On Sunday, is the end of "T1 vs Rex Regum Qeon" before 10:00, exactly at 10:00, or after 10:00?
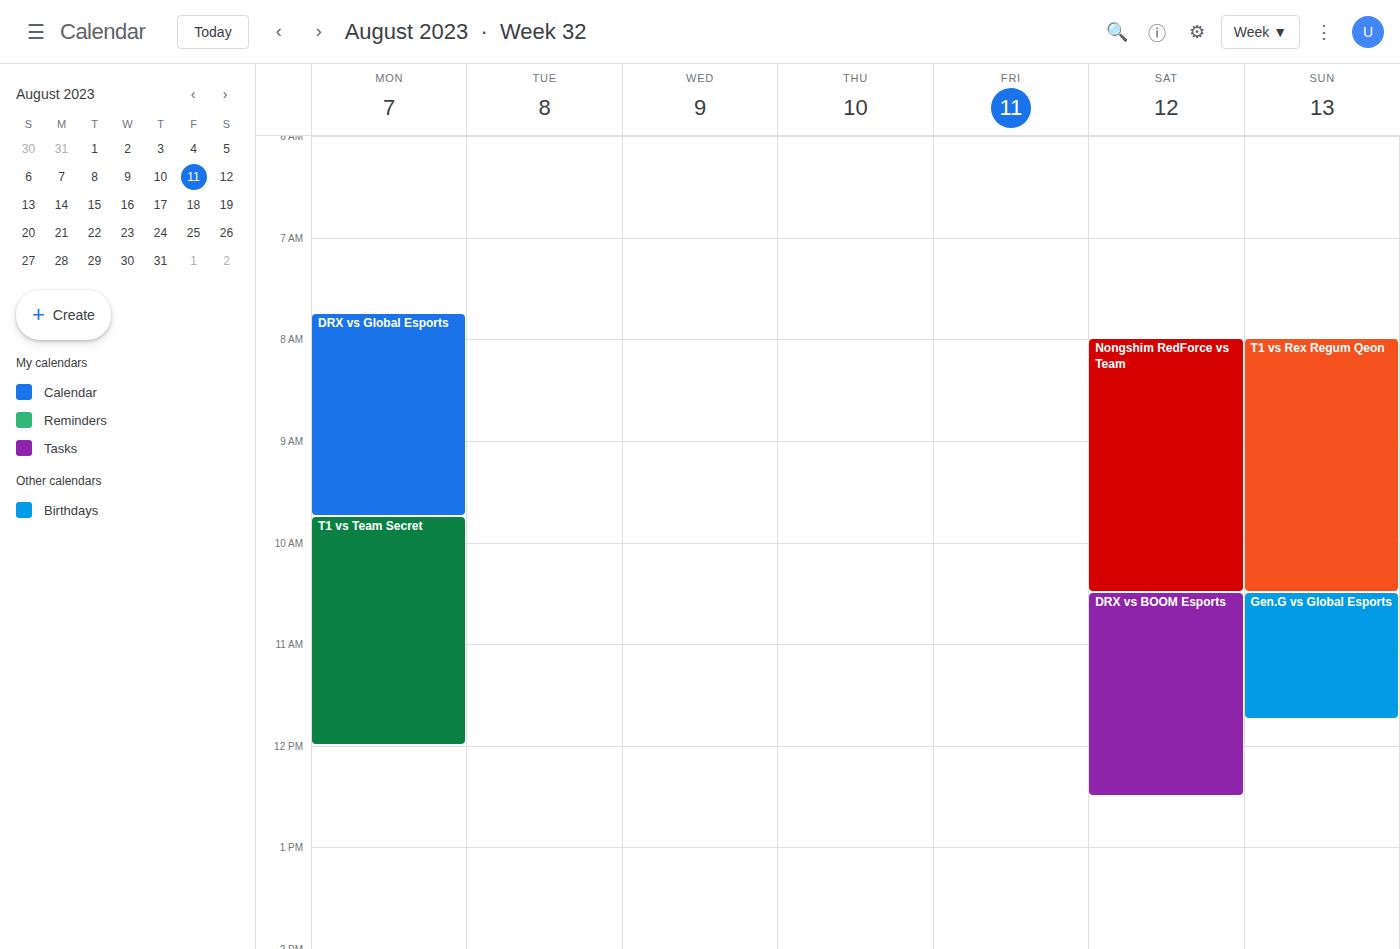
10:30 -- after 10:00, 30 minutes below the 10:00 line.